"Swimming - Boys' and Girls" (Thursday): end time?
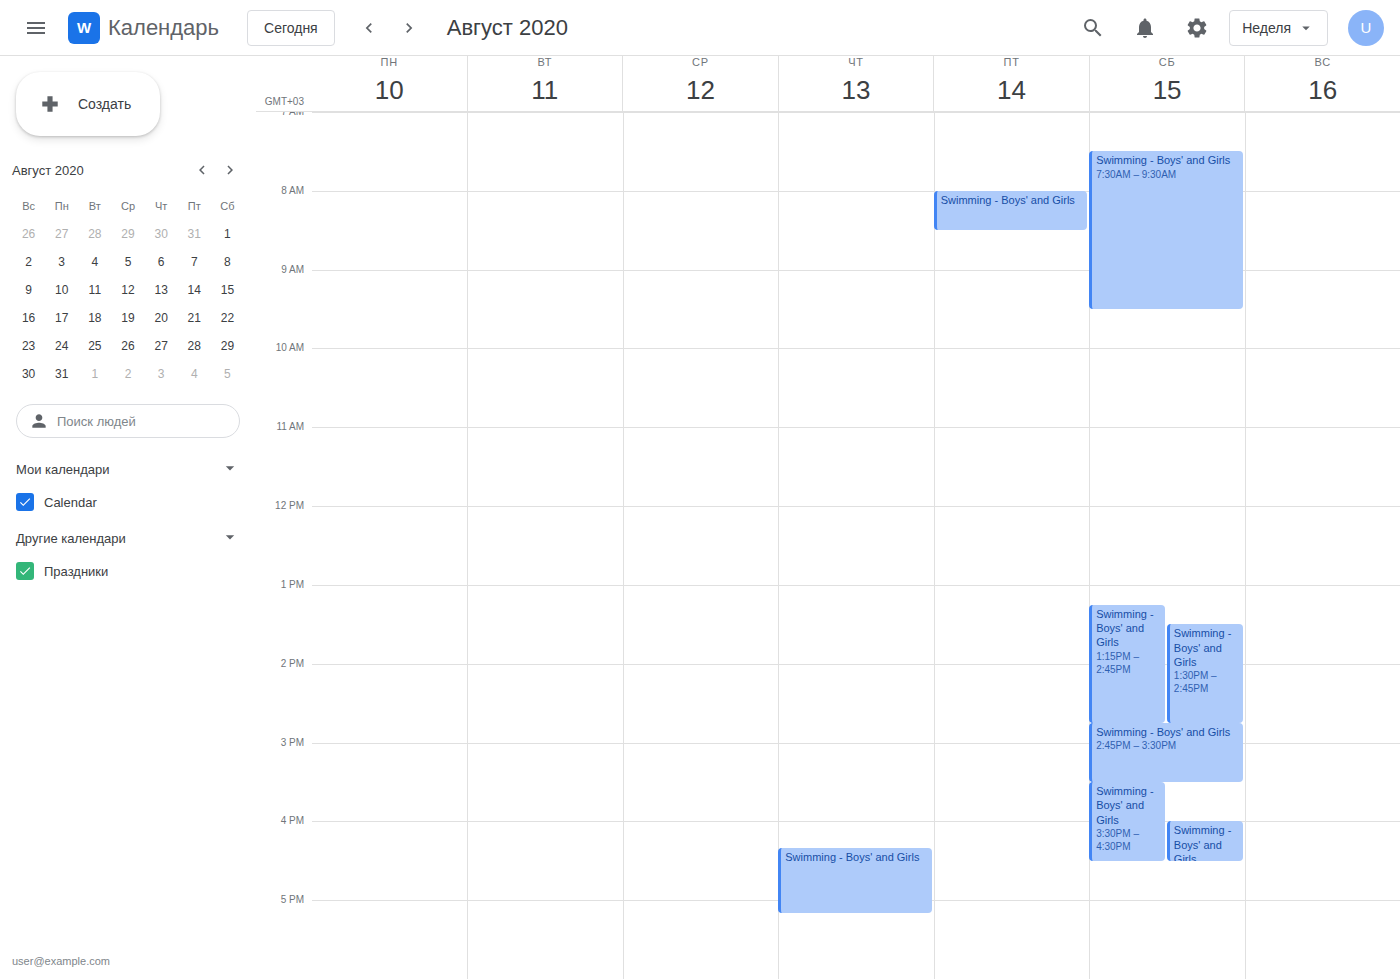
5:10 PM